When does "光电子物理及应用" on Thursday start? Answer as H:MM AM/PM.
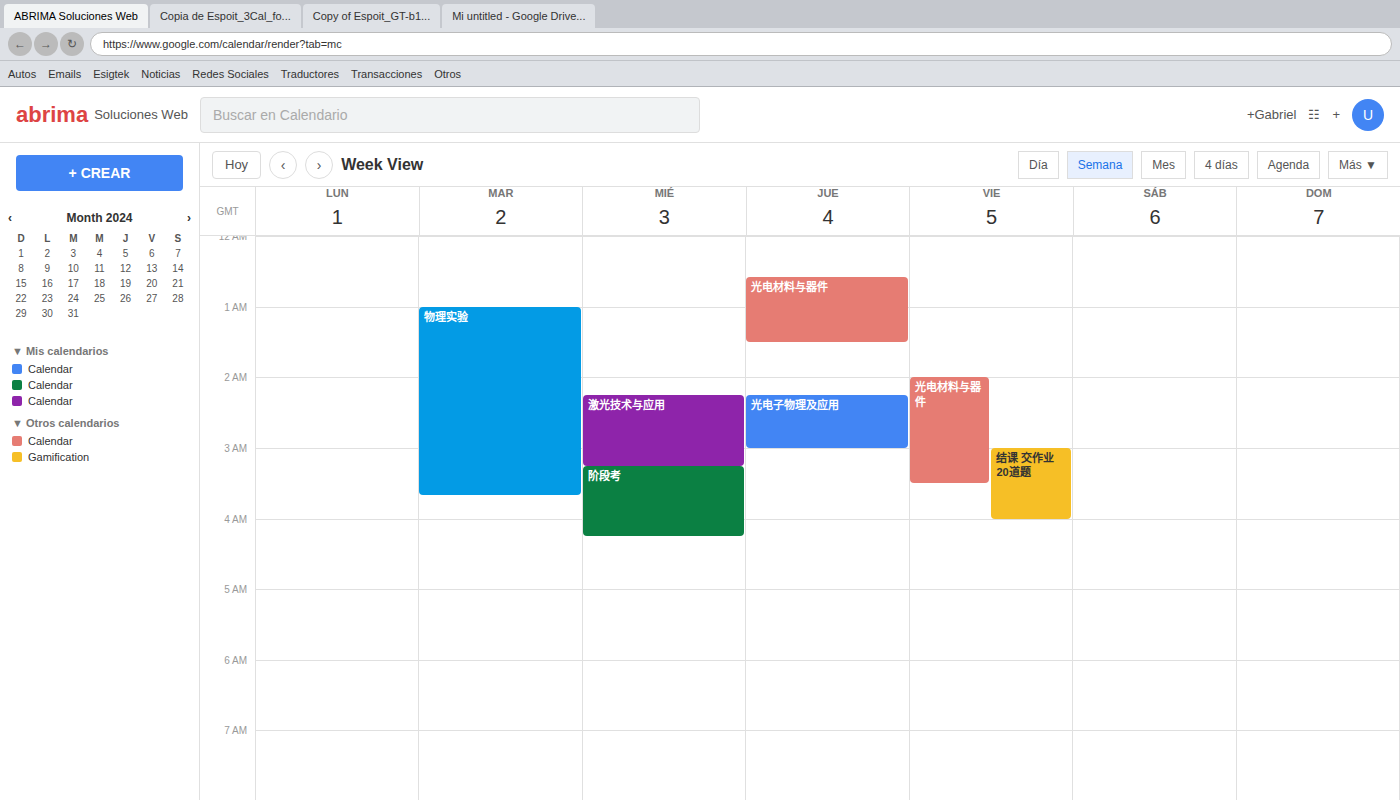
2:15 AM